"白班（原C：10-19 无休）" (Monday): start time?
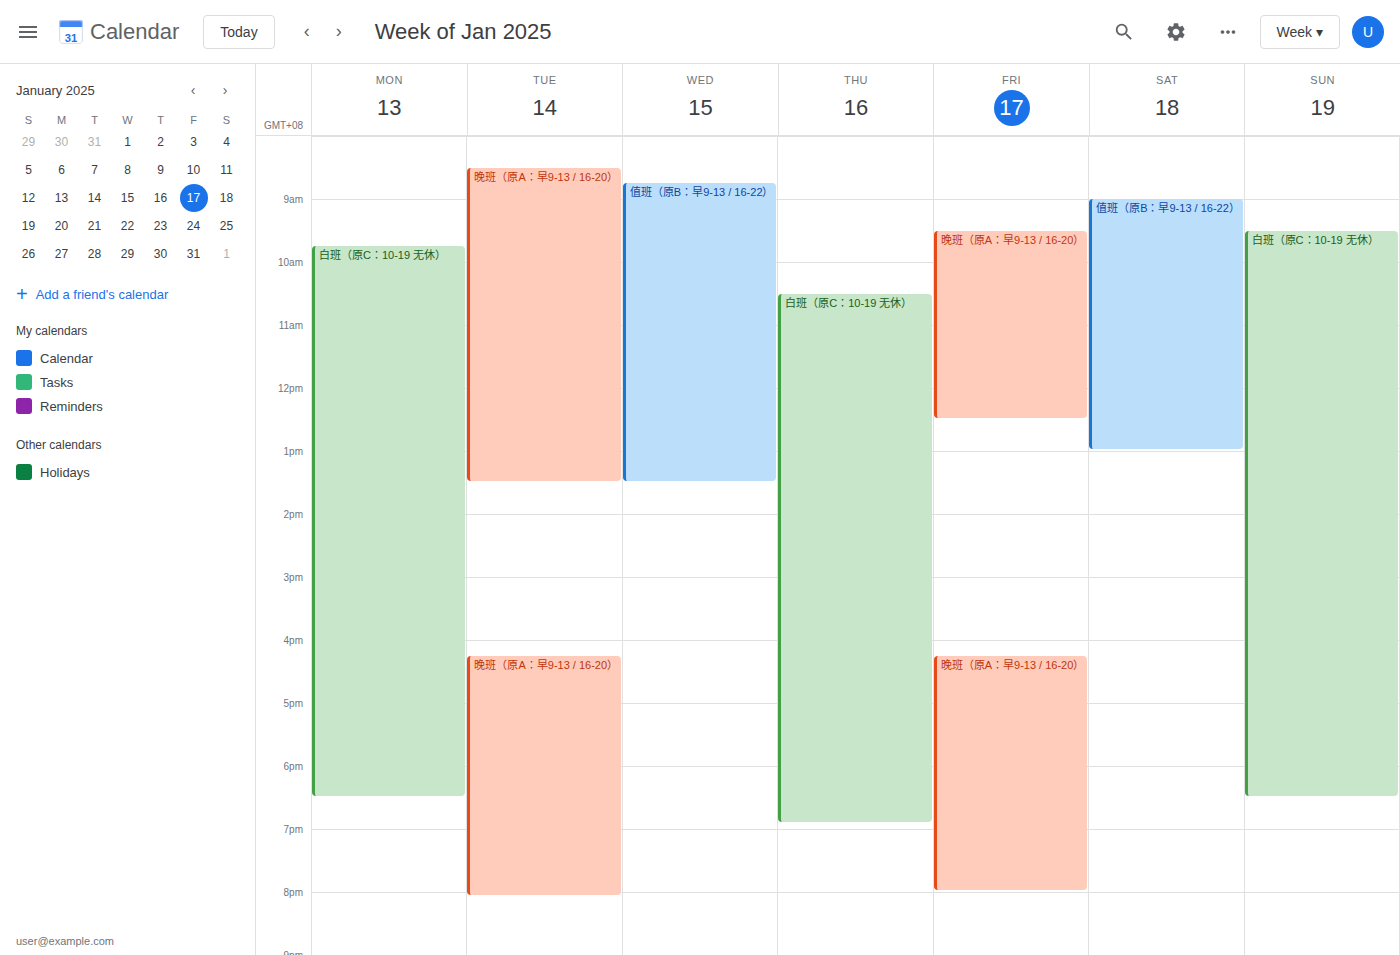
9:45 AM